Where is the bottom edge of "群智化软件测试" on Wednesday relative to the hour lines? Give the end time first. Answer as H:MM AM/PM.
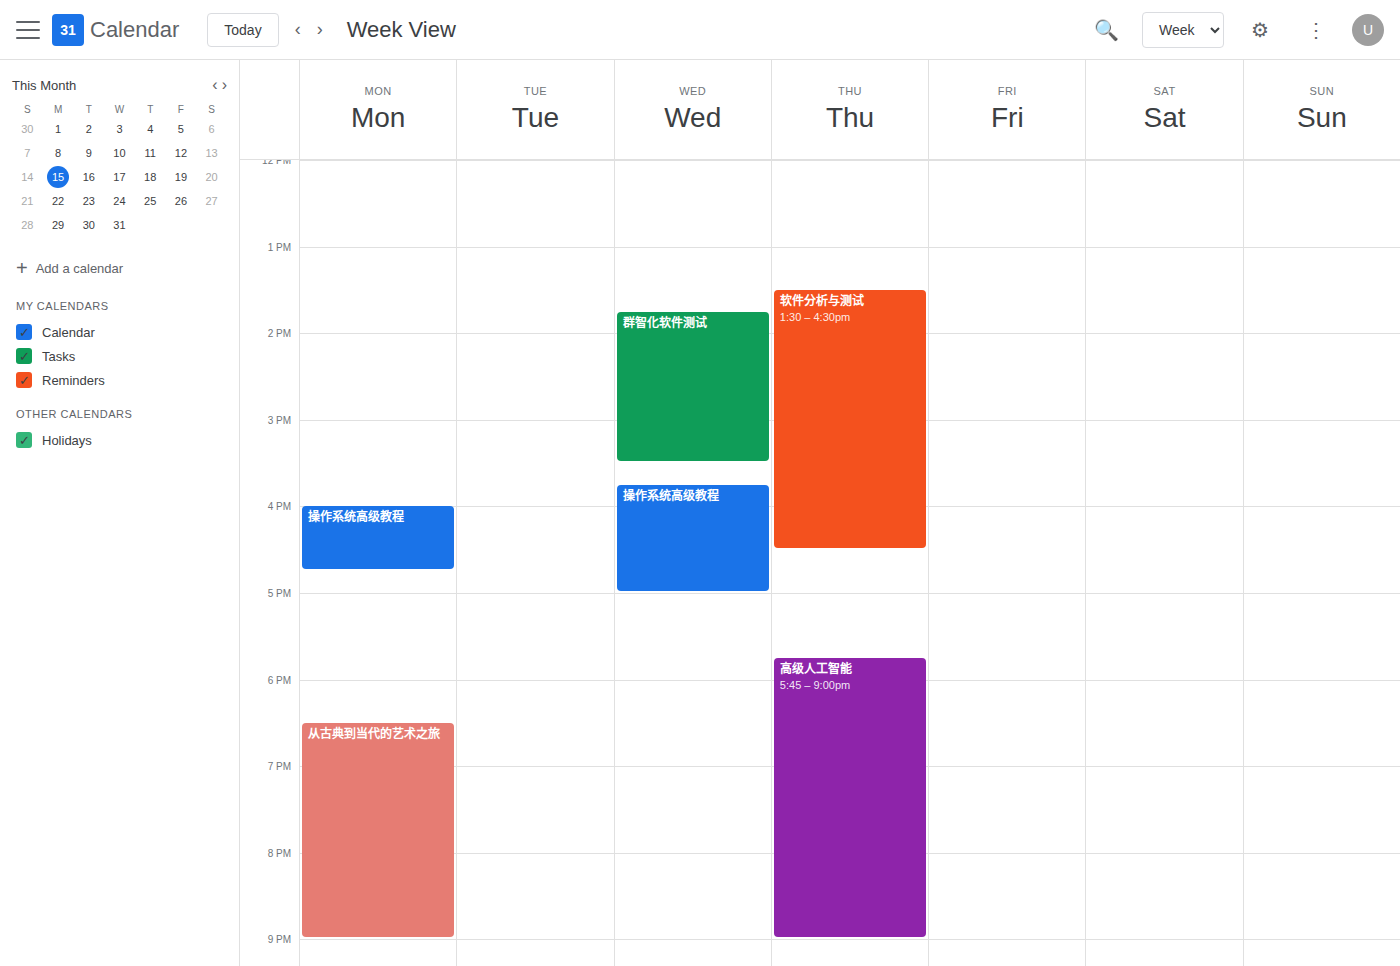
3:30 PM -- halfway between the 3 PM and 4 PM lines.